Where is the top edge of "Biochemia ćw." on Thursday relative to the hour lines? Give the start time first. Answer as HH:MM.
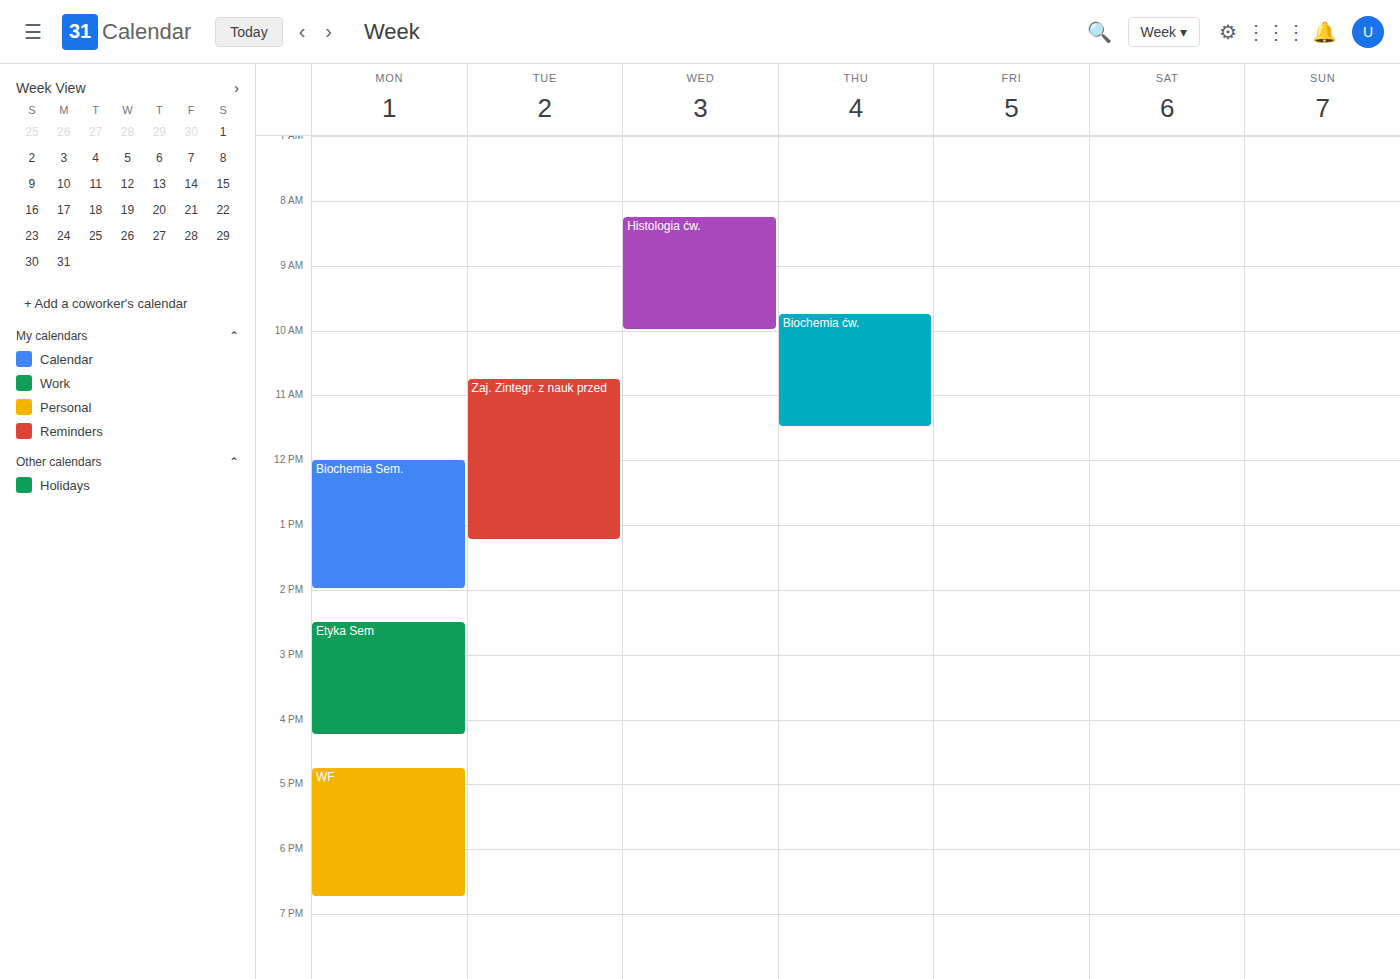
09:45 -- neither: three quarters of the way from the 09:00 line to the 10:00 line.